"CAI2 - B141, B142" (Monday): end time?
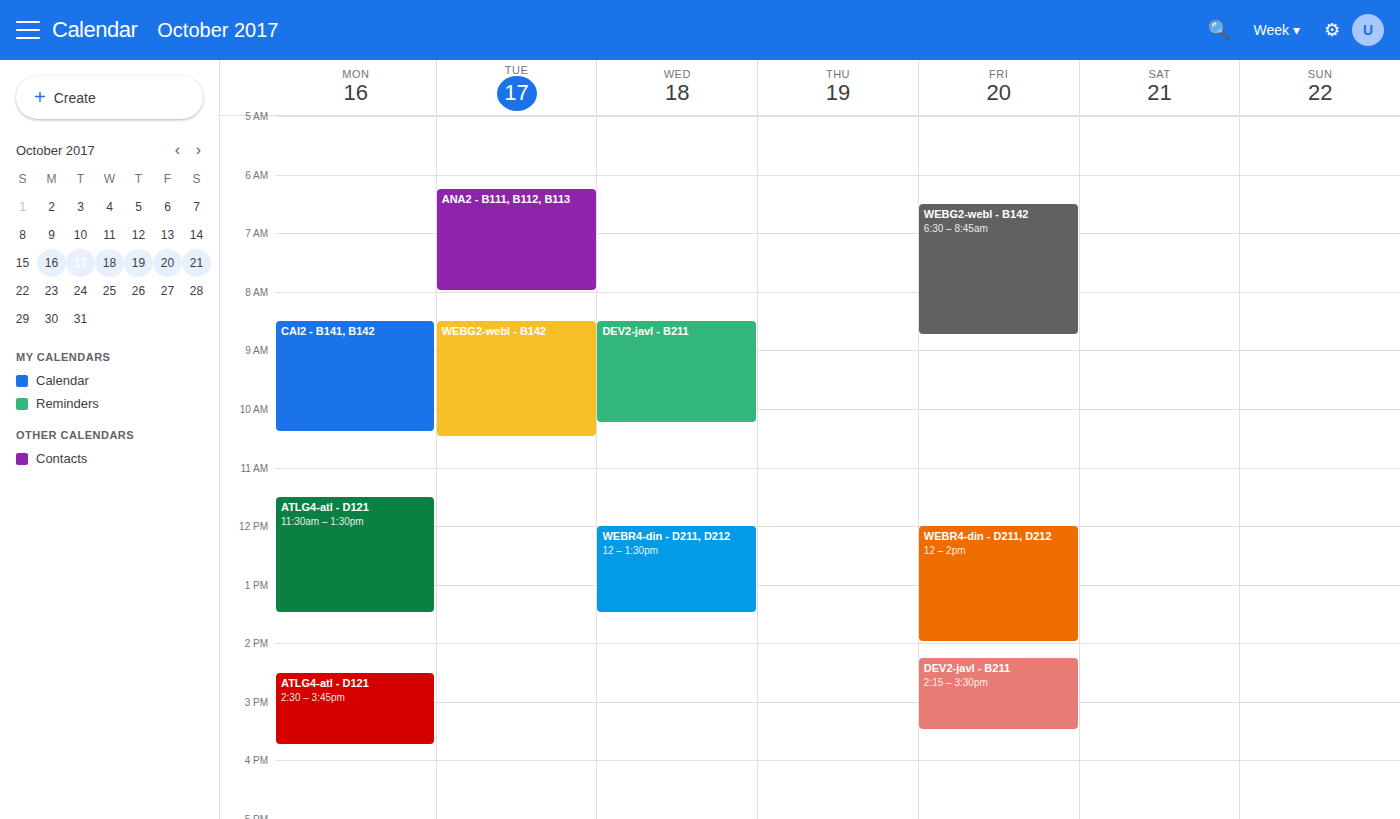
10:25